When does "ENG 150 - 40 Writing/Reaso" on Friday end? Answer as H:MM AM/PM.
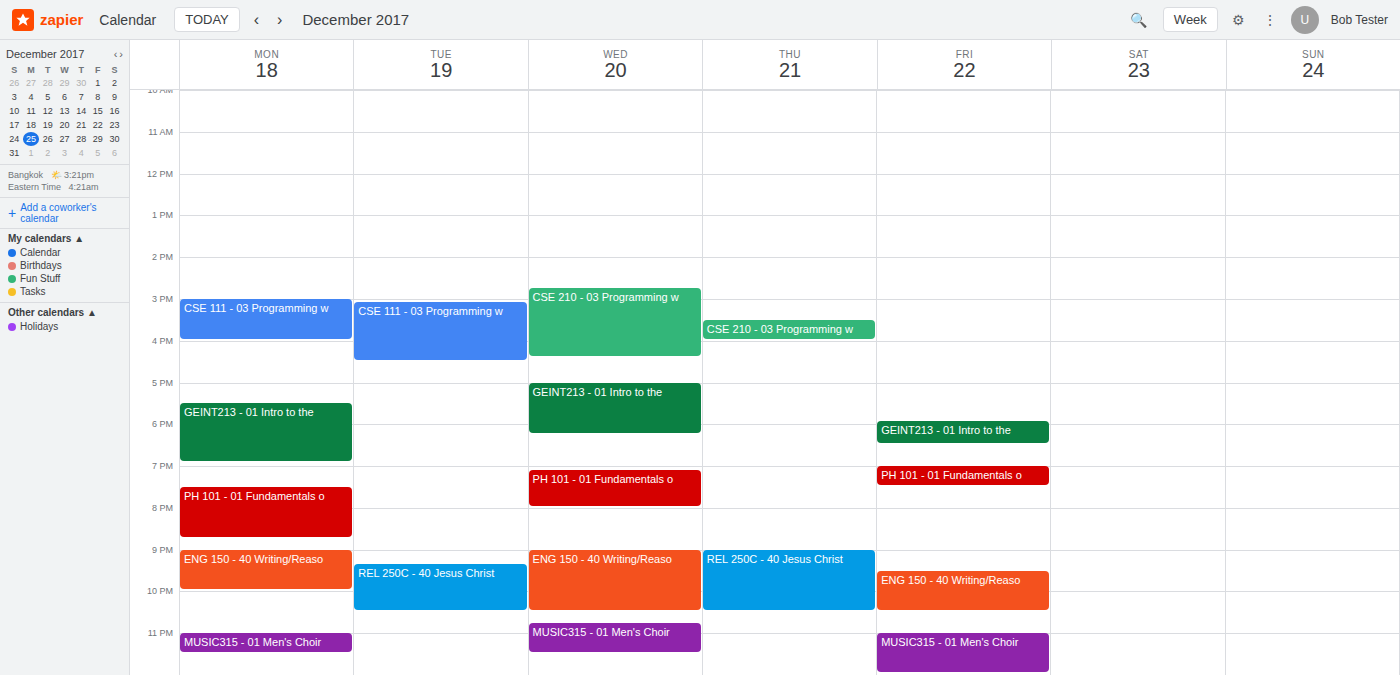
10:30 PM